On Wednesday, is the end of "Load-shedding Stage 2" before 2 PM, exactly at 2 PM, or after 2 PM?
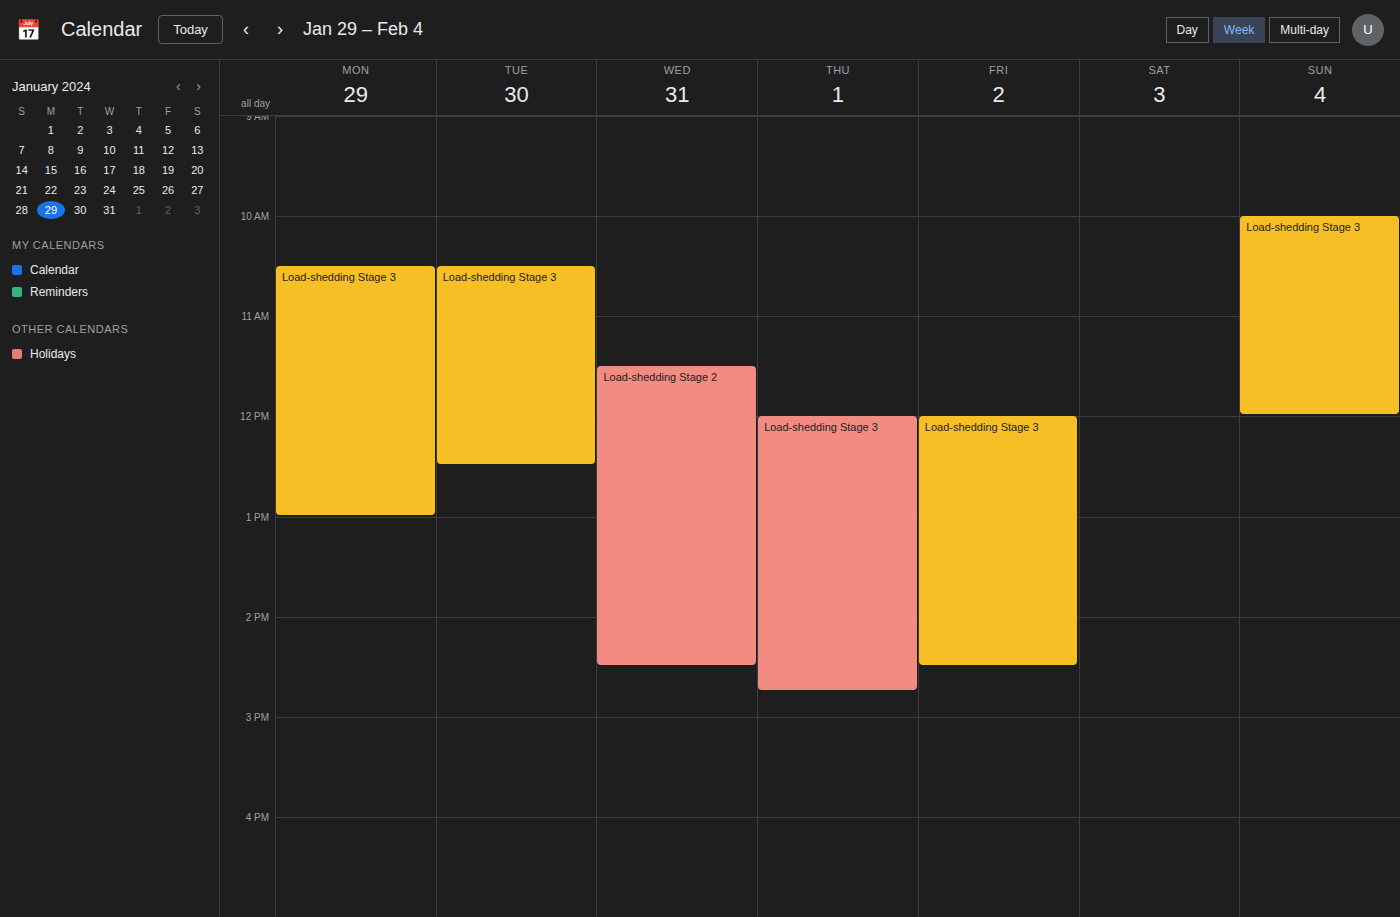
2:30 PM -- after 2 PM, 30 minutes below the 2 PM line.